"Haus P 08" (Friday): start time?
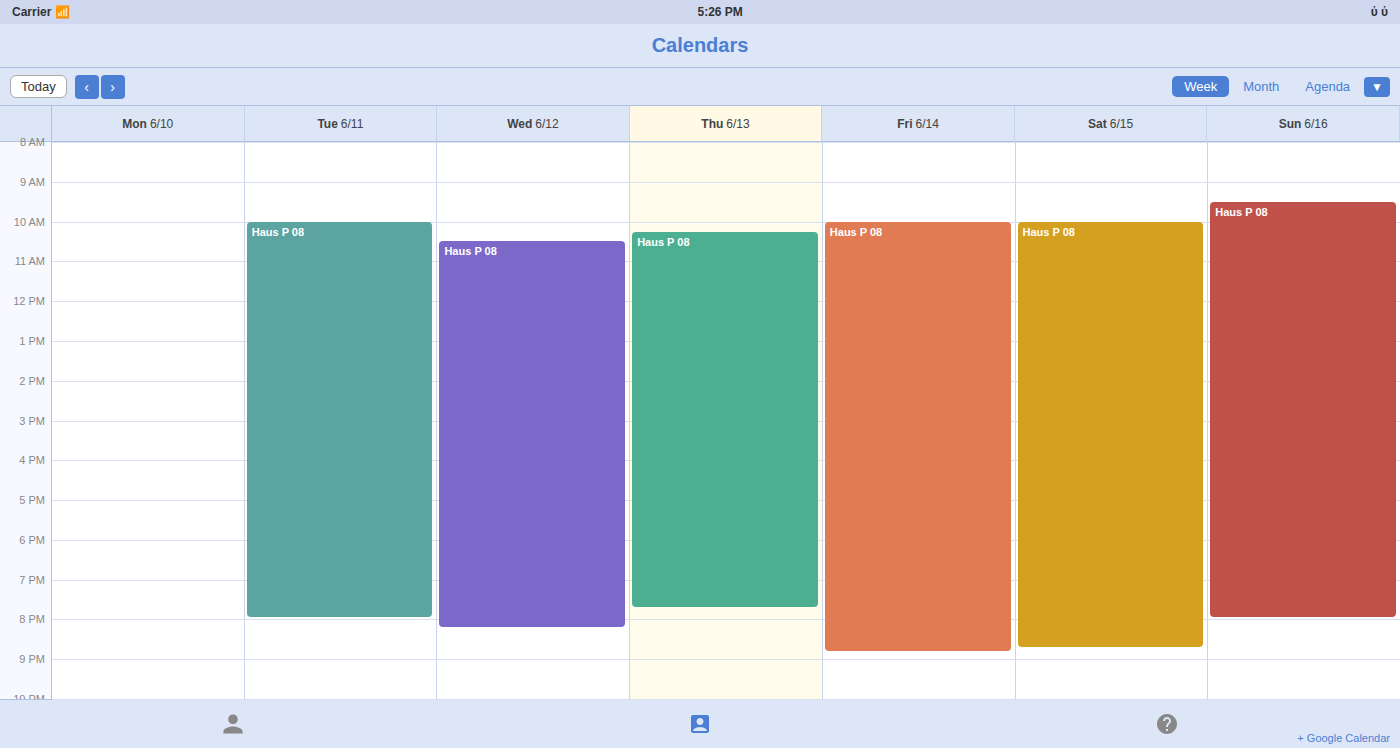
10:00 AM